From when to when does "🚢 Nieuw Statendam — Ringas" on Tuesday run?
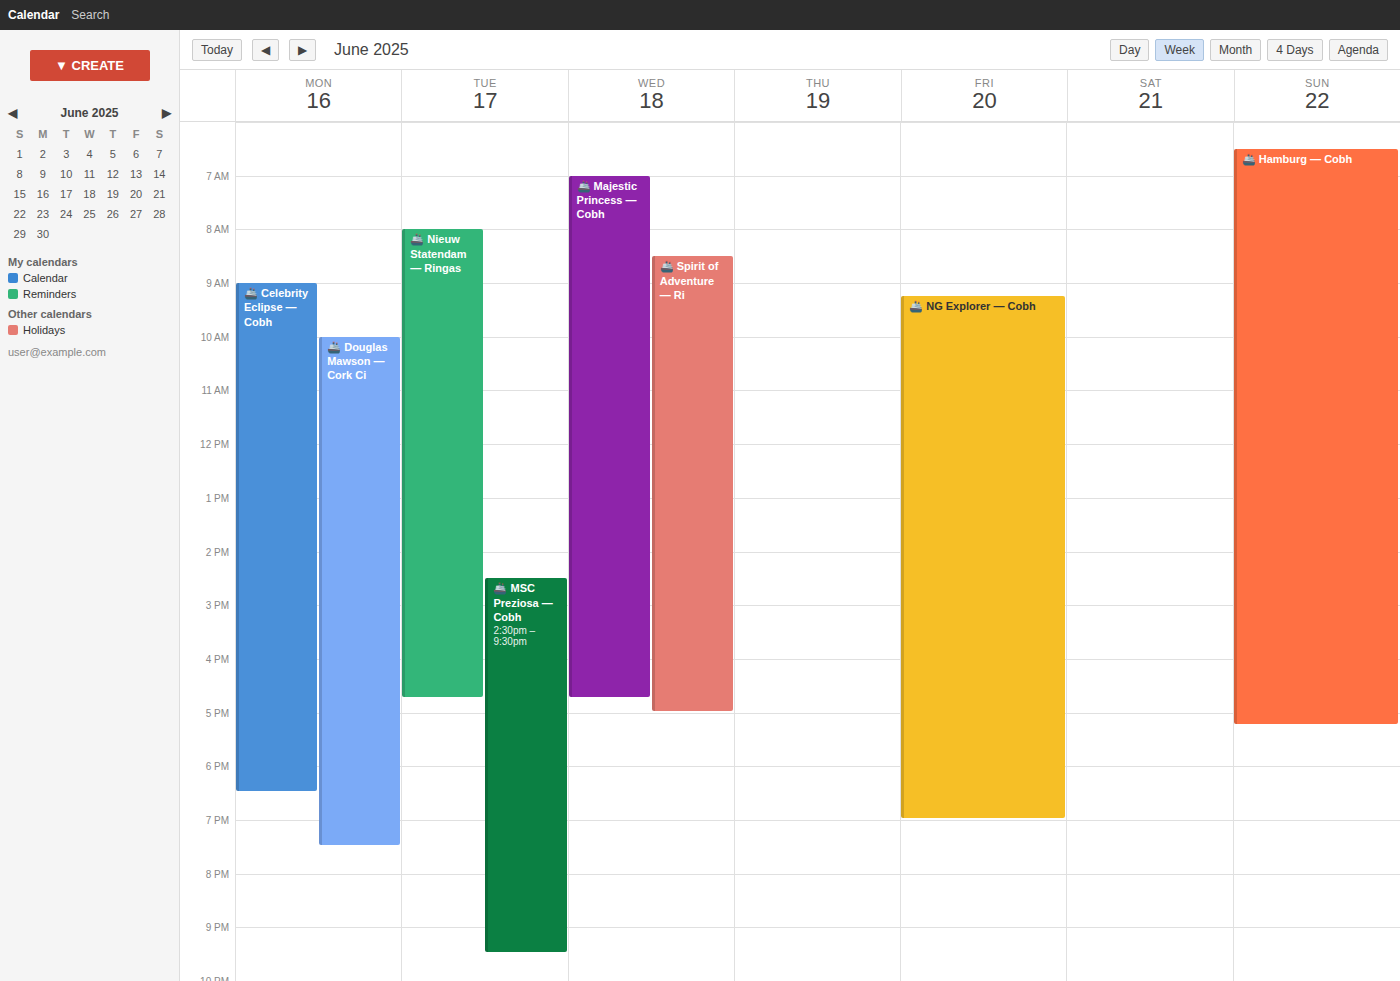
8:00 AM to 4:45 PM